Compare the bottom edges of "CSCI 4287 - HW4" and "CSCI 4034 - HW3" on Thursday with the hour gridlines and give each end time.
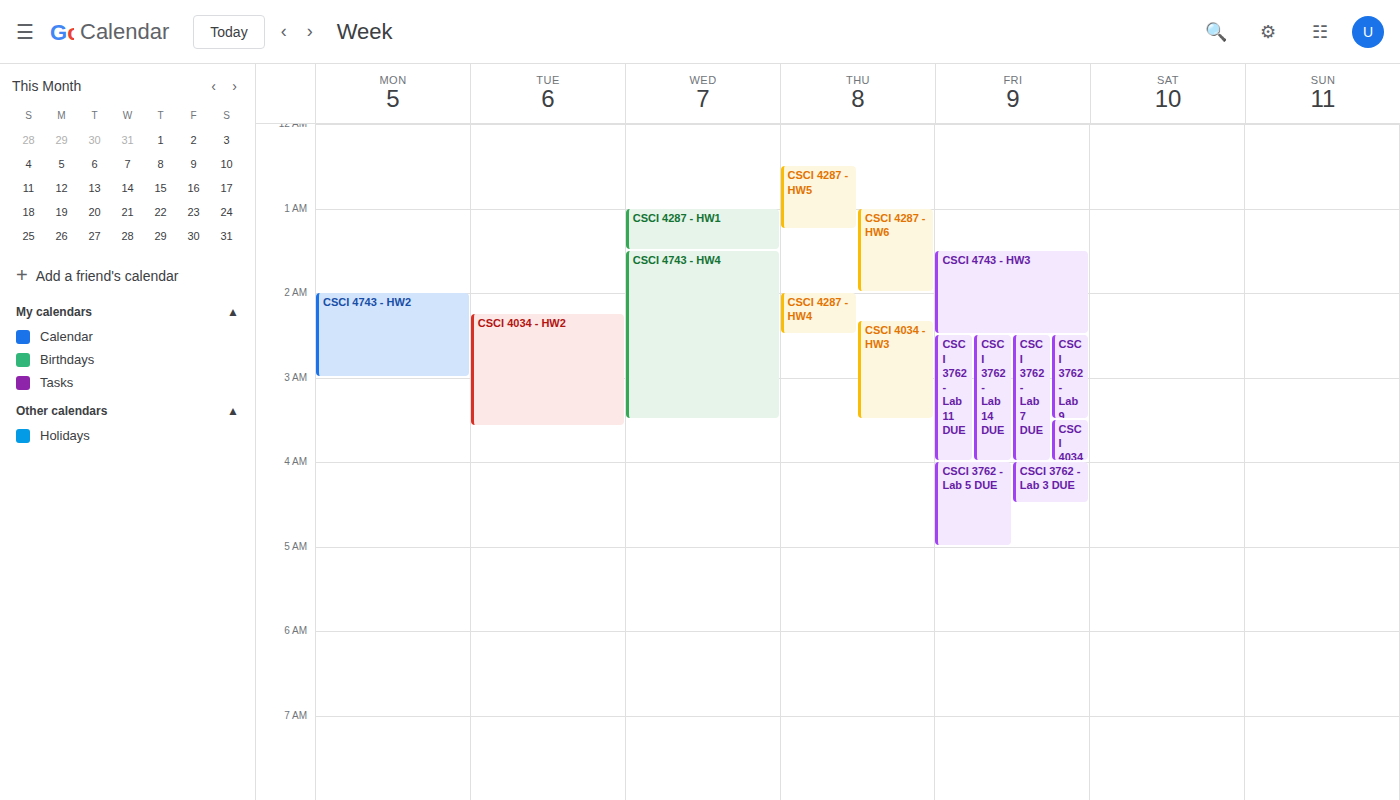
"CSCI 4287 - HW4": 2:30 AM, halfway between the 2 AM and 3 AM lines. "CSCI 4034 - HW3": 3:30 AM, halfway between the 3 AM and 4 AM lines.